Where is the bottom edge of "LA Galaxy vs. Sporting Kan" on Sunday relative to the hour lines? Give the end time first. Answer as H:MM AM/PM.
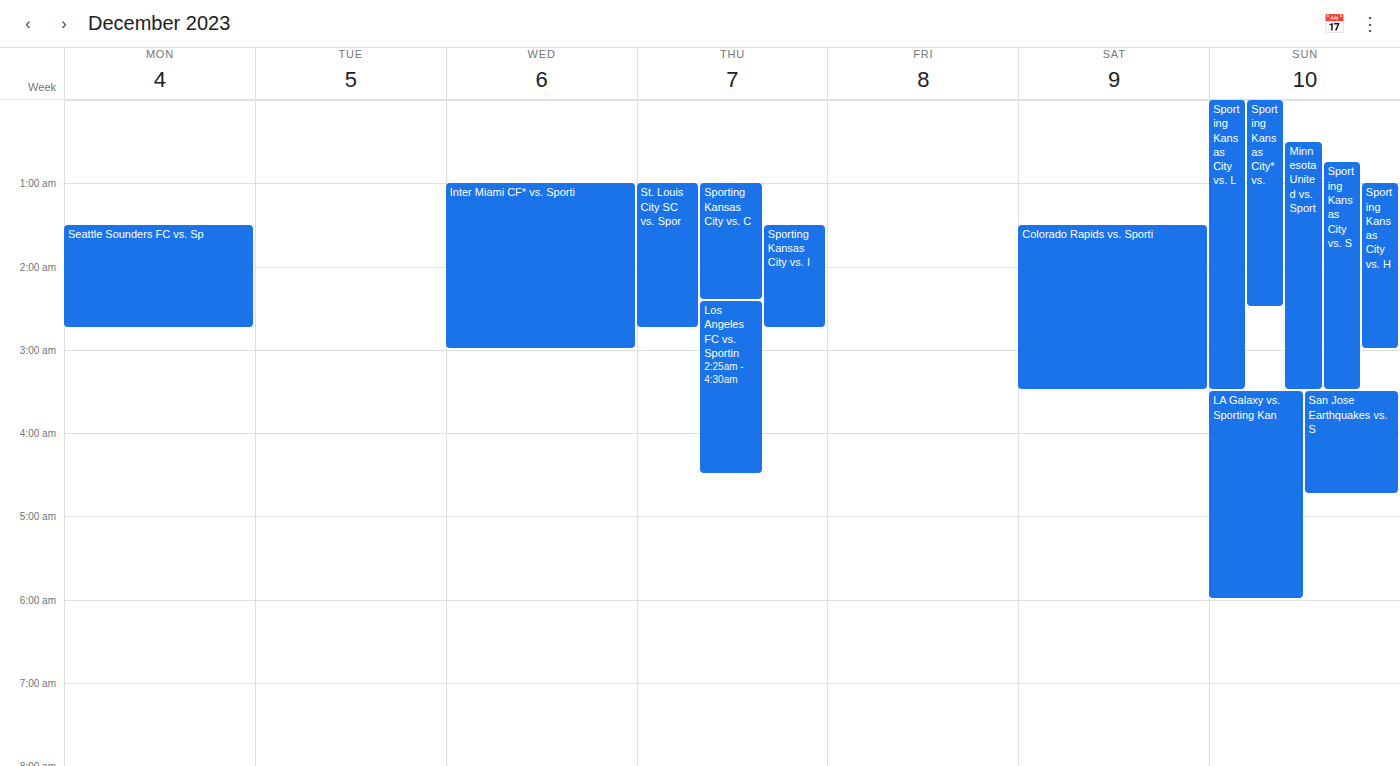
6:00 AM -- exactly on the 6 AM line.